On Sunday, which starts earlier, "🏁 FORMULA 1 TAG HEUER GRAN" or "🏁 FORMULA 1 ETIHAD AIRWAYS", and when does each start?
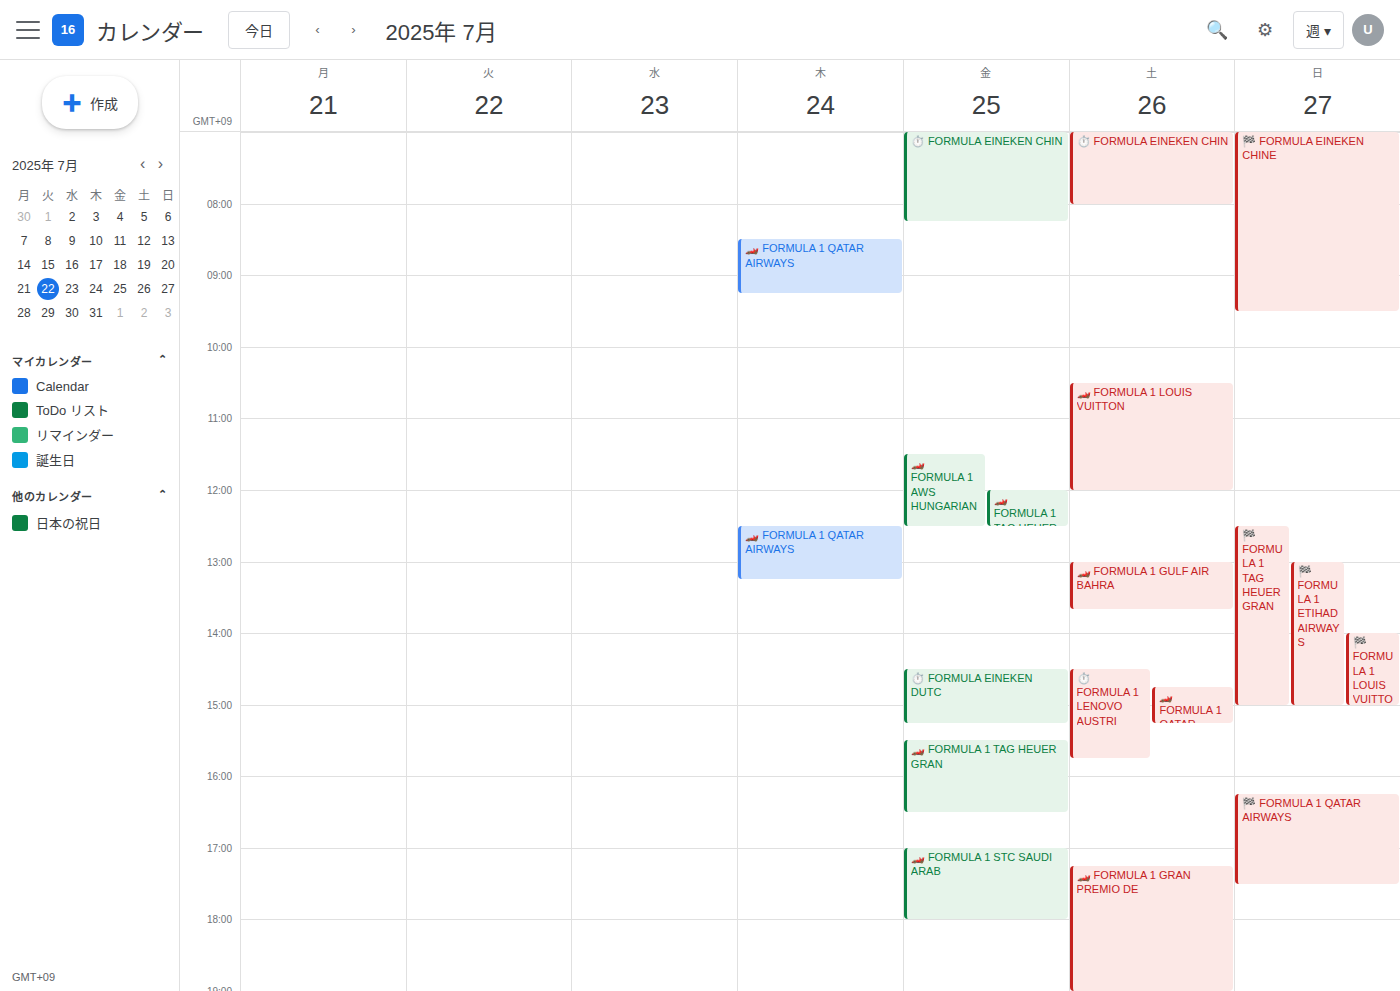
"🏁 FORMULA 1 TAG HEUER GRAN" 12:30 PM; "🏁 FORMULA 1 ETIHAD AIRWAYS" 1:00 PM.